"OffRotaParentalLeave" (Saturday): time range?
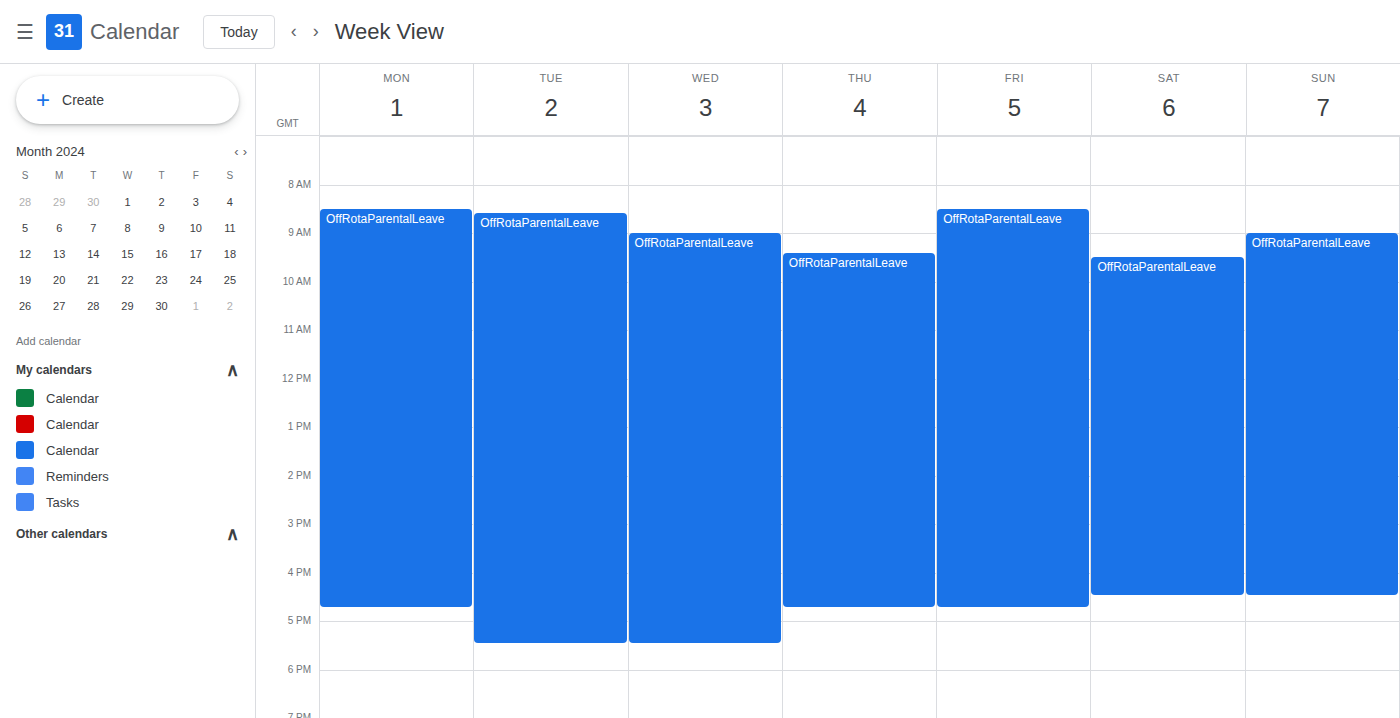
9:30 AM to 4:30 PM